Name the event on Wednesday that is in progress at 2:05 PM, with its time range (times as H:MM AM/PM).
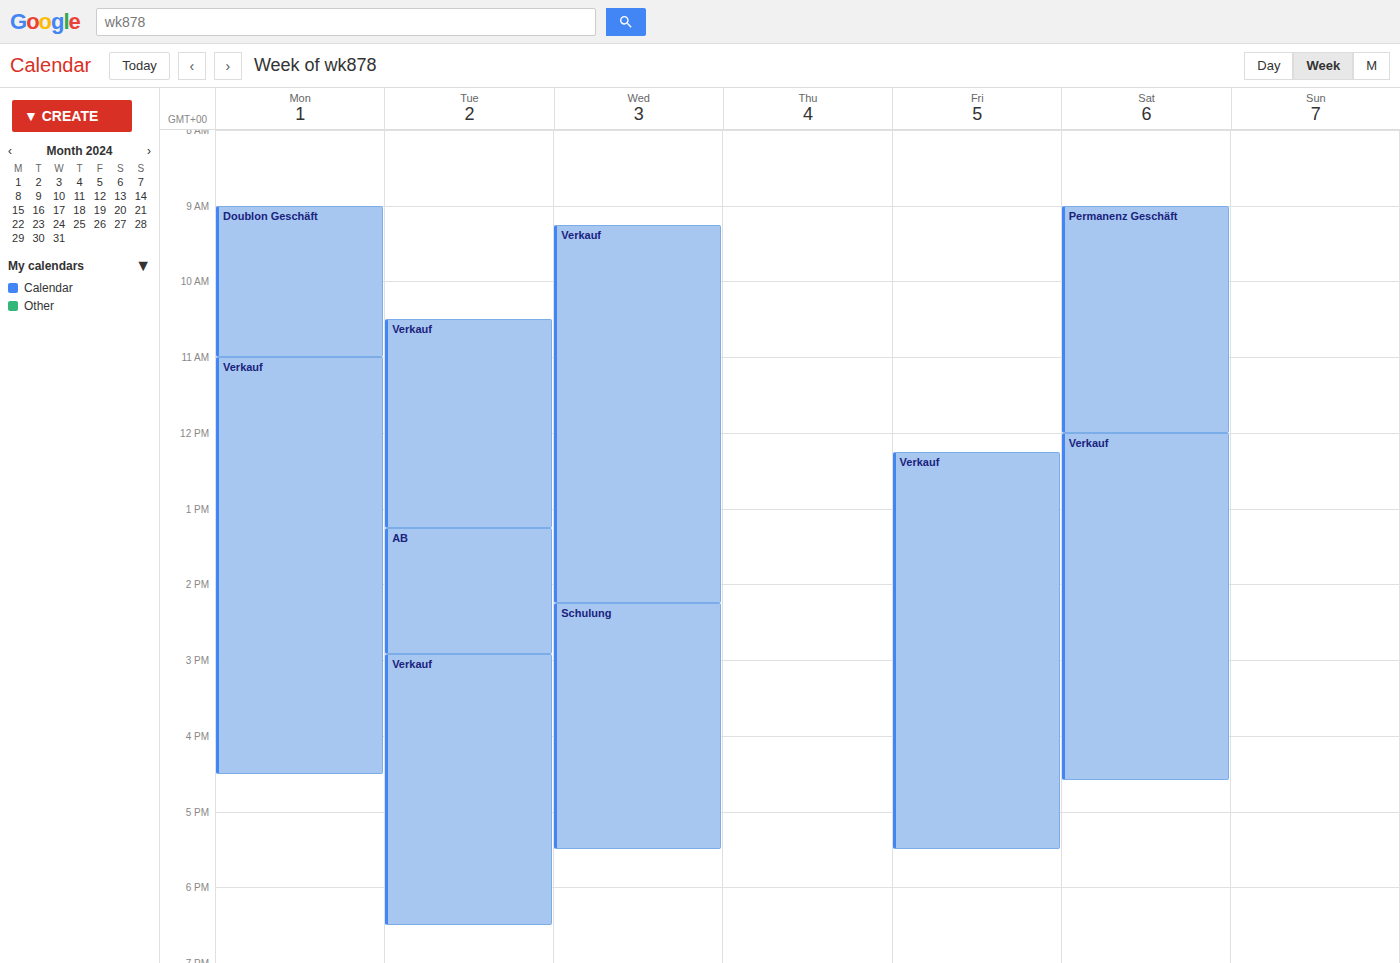
"Verkauf", 9:15 AM to 2:15 PM